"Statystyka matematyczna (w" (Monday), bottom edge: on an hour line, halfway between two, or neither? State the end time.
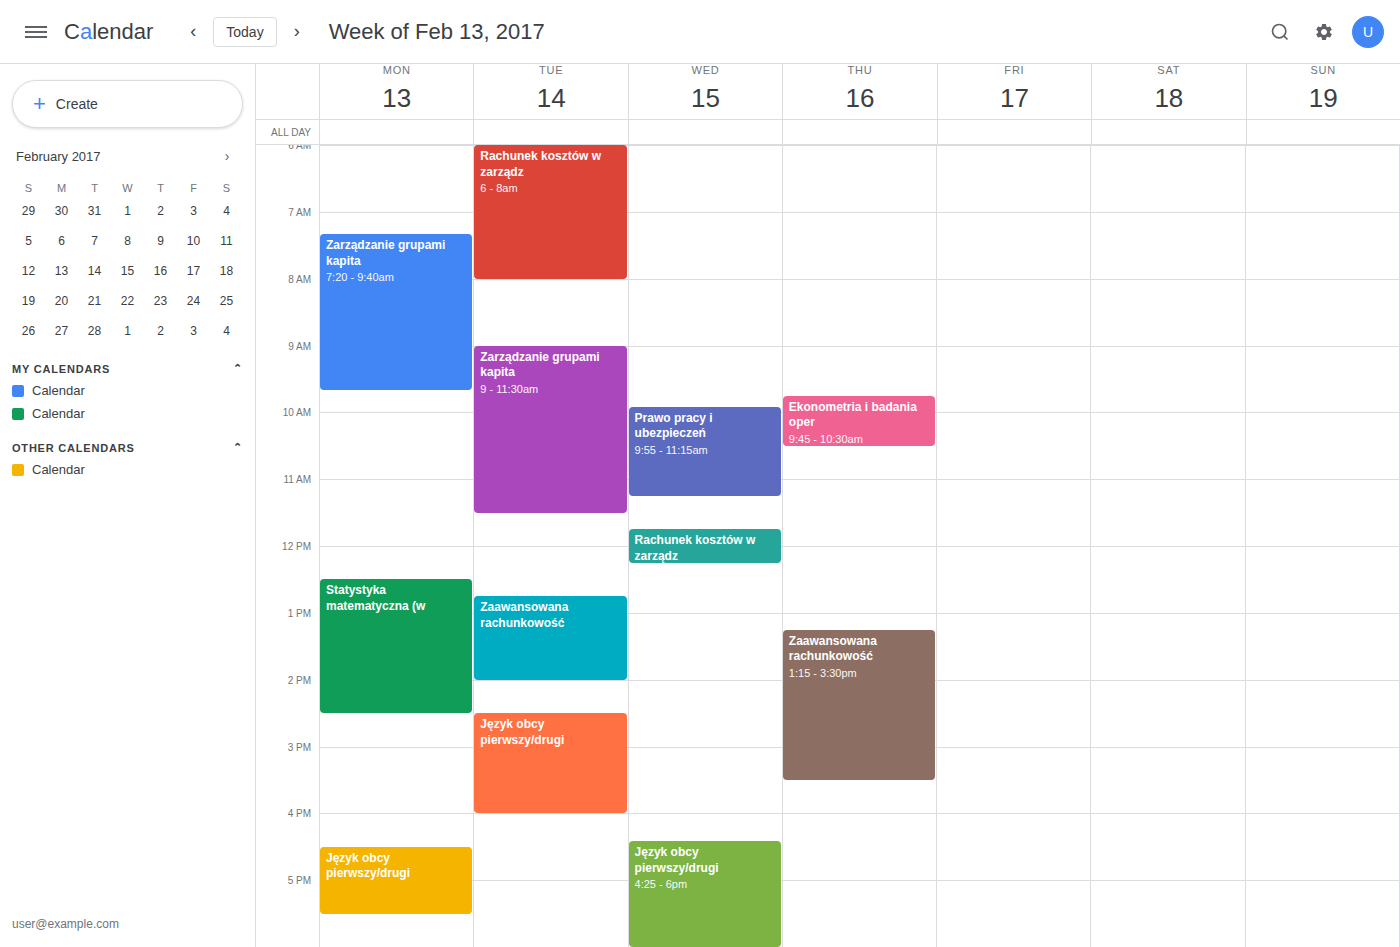
2:30 PM -- halfway between the 2 PM and 3 PM lines.